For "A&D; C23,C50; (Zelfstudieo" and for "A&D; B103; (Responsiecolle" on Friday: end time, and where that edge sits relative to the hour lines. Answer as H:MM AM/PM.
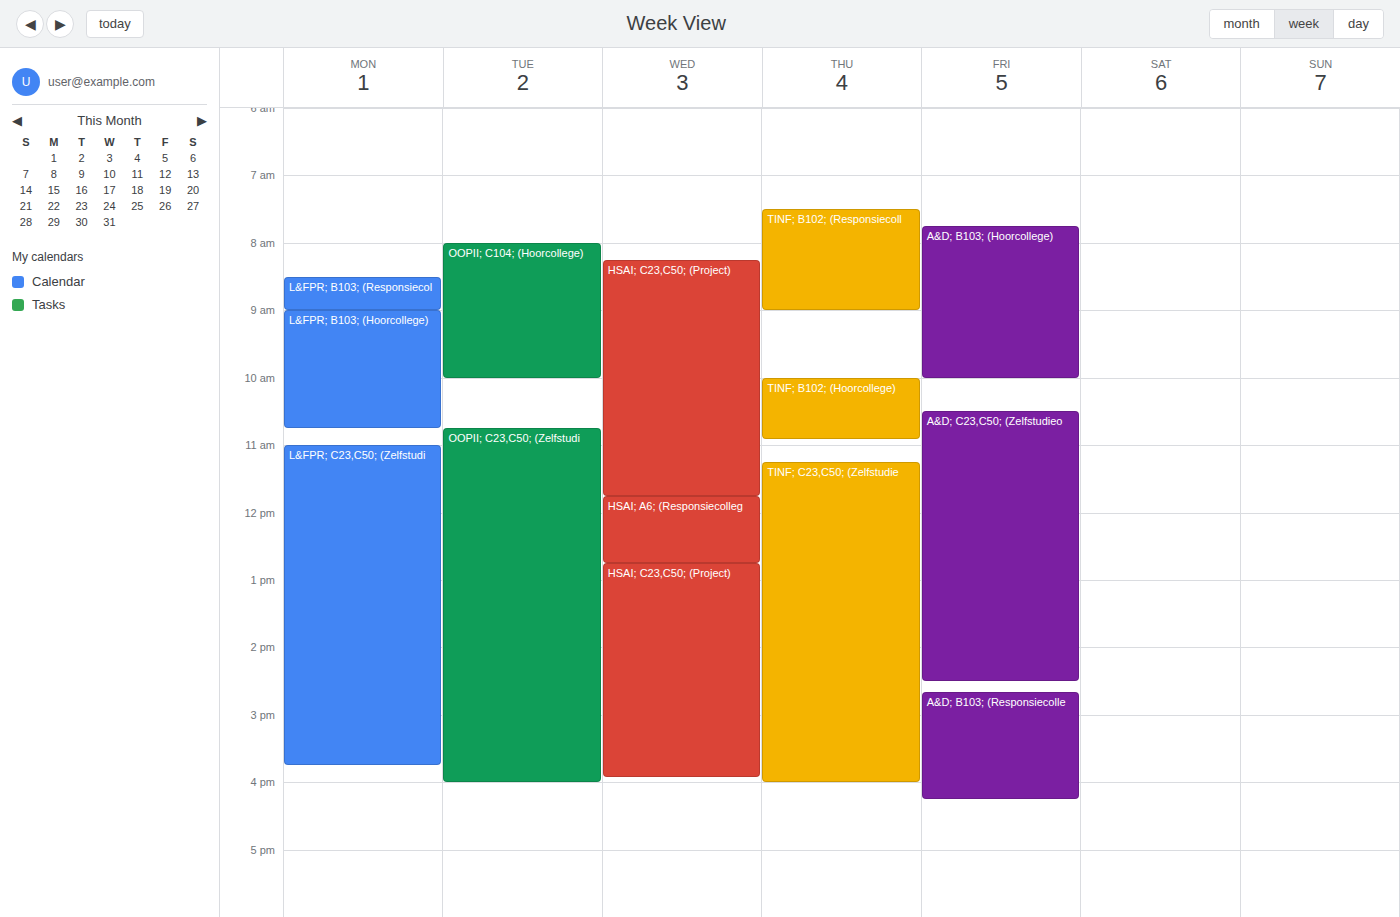
"A&D; C23,C50; (Zelfstudieo": 2:30 PM, halfway between the 2 PM and 3 PM lines. "A&D; B103; (Responsiecolle": 4:15 PM, neither: a quarter of the way from the 4 PM line to the 5 PM line.